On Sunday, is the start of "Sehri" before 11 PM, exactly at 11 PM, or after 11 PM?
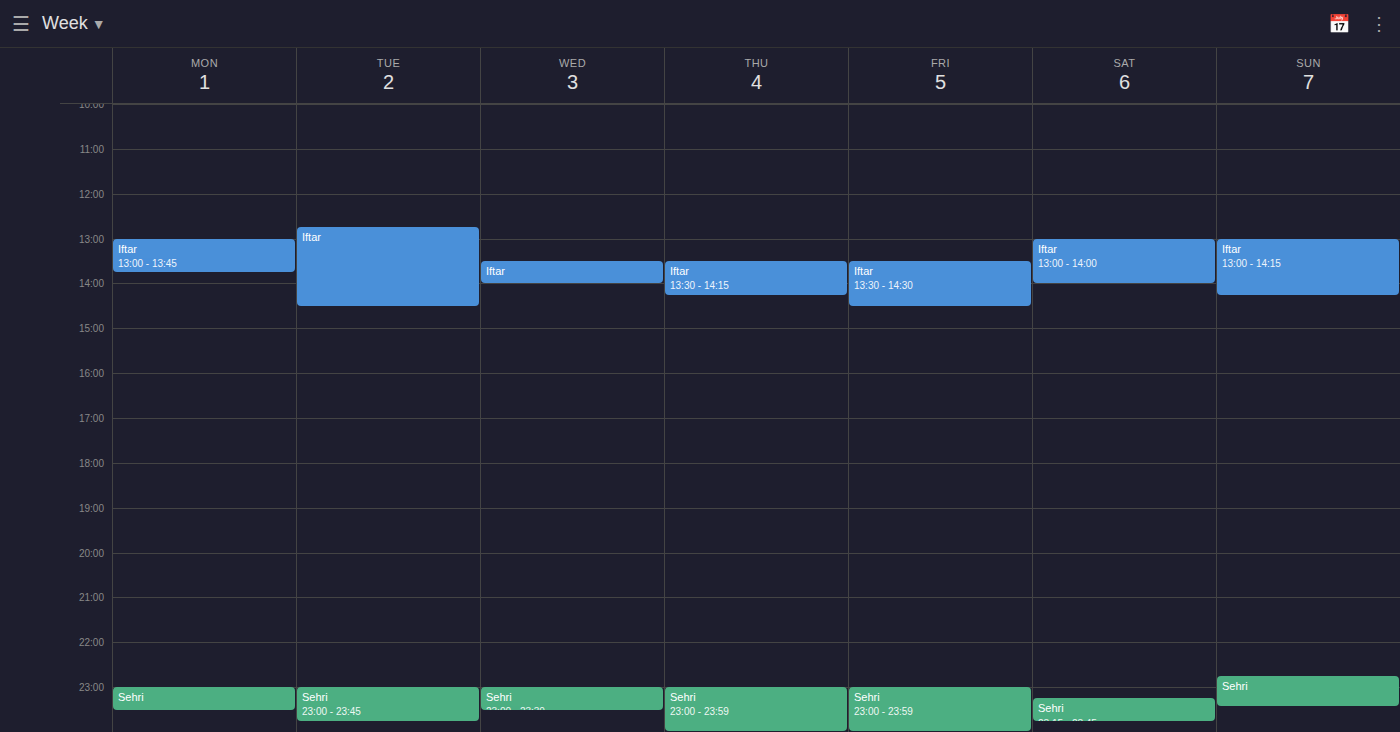
10:45 PM -- before 11 PM, 15 minutes above the 11 PM line.